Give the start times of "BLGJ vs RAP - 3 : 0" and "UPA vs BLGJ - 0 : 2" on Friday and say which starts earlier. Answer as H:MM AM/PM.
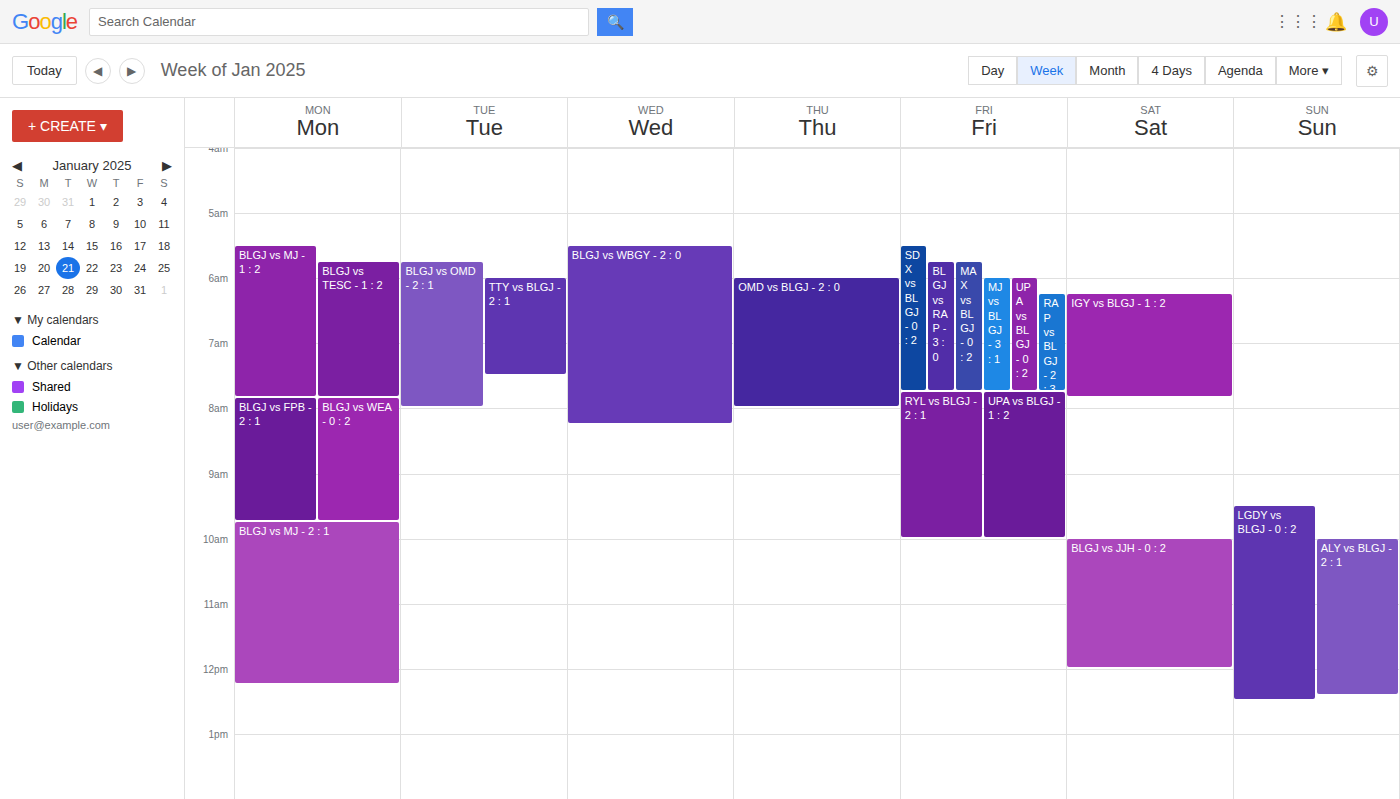
"BLGJ vs RAP - 3 : 0" 5:45 AM; "UPA vs BLGJ - 0 : 2" 6:00 AM.